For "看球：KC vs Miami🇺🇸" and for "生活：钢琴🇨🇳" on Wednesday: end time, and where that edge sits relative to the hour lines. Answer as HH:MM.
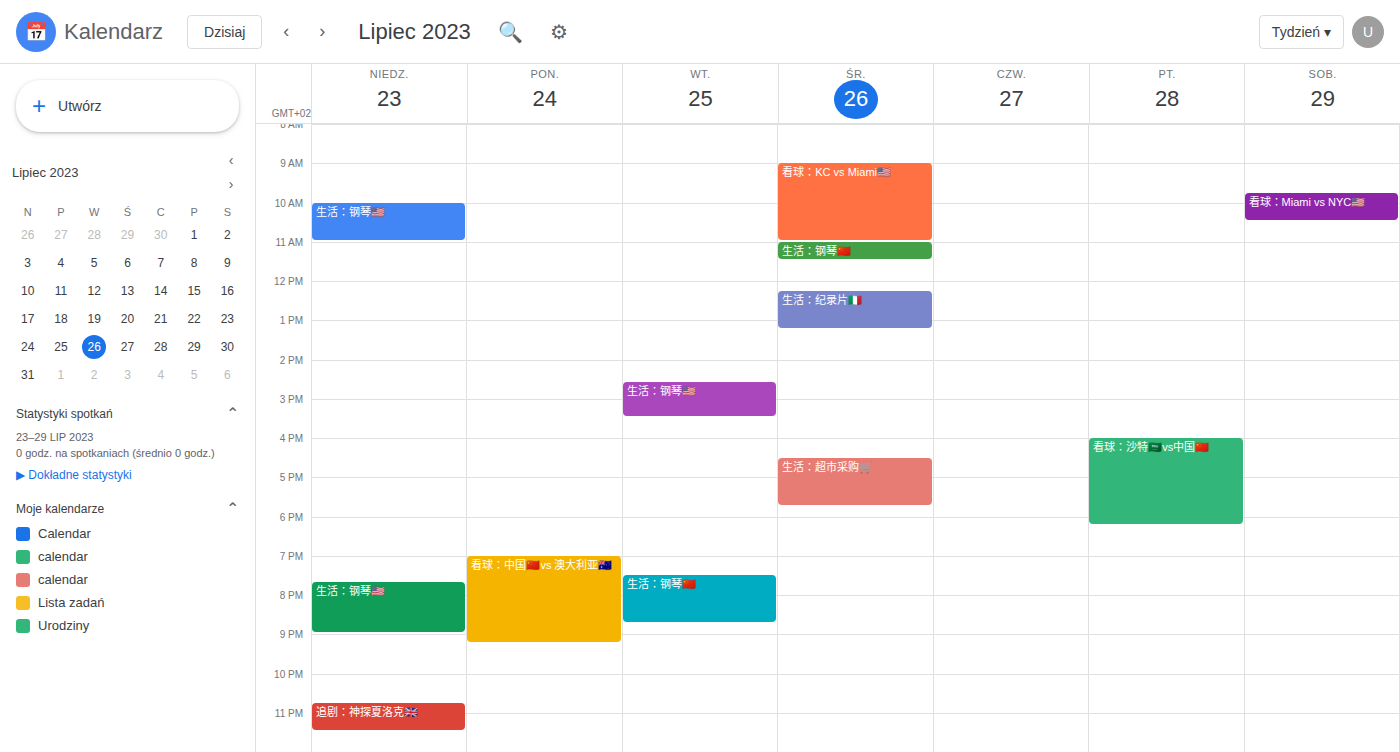
"看球：KC vs Miami🇺🇸": 11:00, exactly on the 11:00 line. "生活：钢琴🇨🇳": 11:30, halfway between the 11:00 and 12:00 lines.